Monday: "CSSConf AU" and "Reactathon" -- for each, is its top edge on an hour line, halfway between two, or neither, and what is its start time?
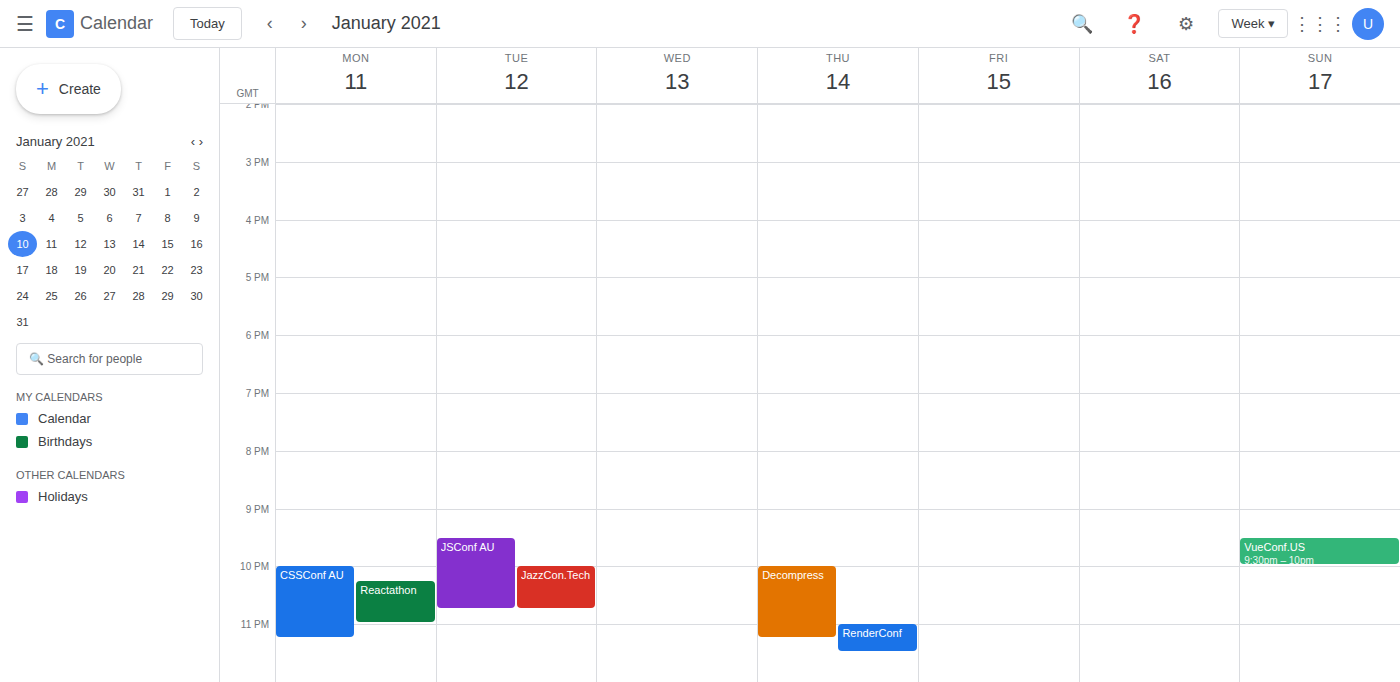
"CSSConf AU": 22:00, exactly on the 22:00 line. "Reactathon": 22:15, neither: a quarter of the way from the 22:00 line to the 23:00 line.